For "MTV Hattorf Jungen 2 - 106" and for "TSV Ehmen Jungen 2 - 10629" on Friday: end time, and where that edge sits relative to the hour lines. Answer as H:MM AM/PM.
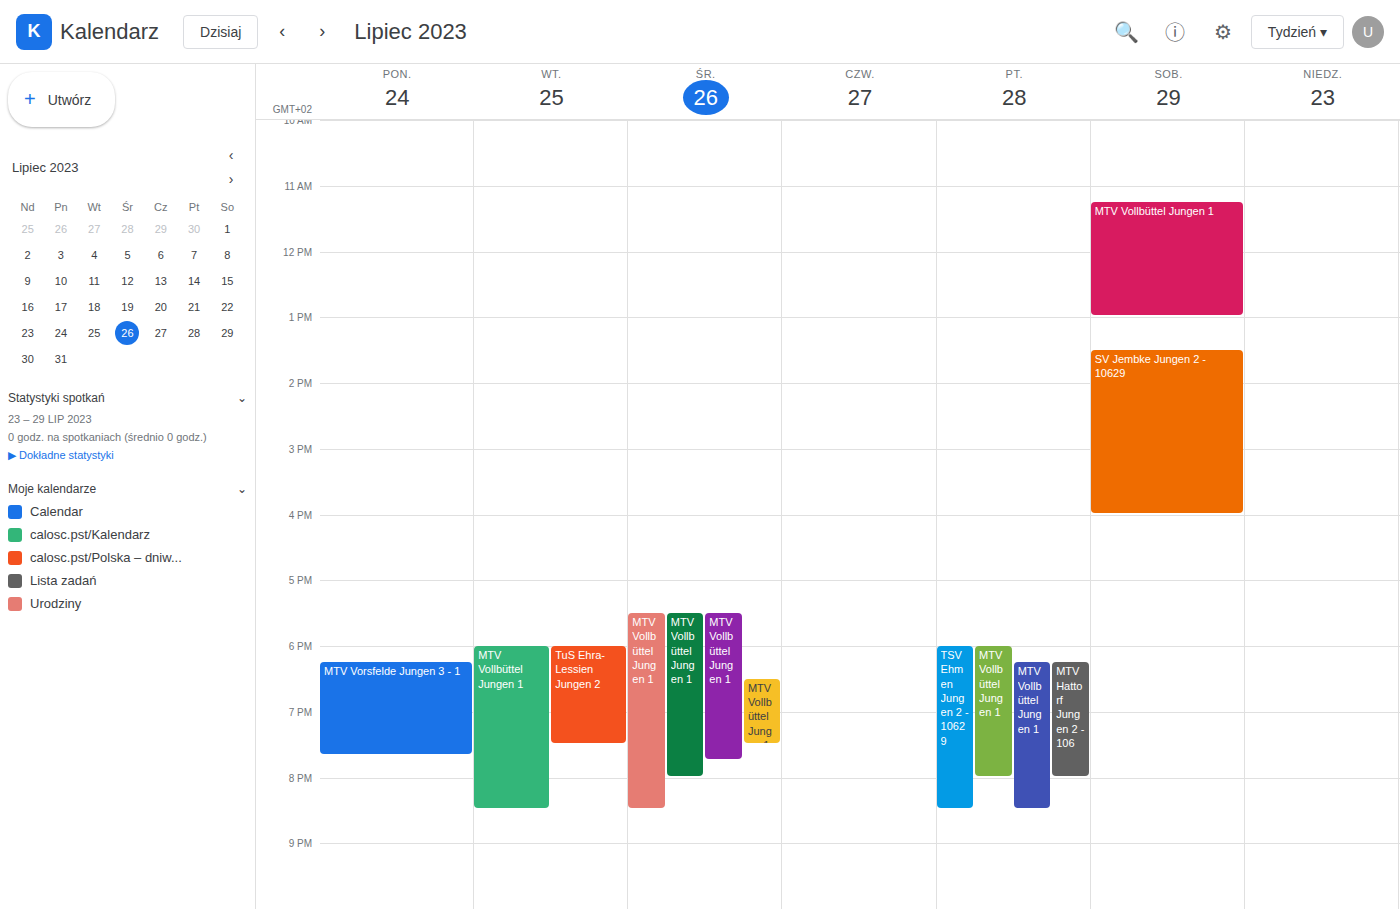
"MTV Hattorf Jungen 2 - 106": 8:00 PM, exactly on the 8 PM line. "TSV Ehmen Jungen 2 - 10629": 8:30 PM, halfway between the 8 PM and 9 PM lines.